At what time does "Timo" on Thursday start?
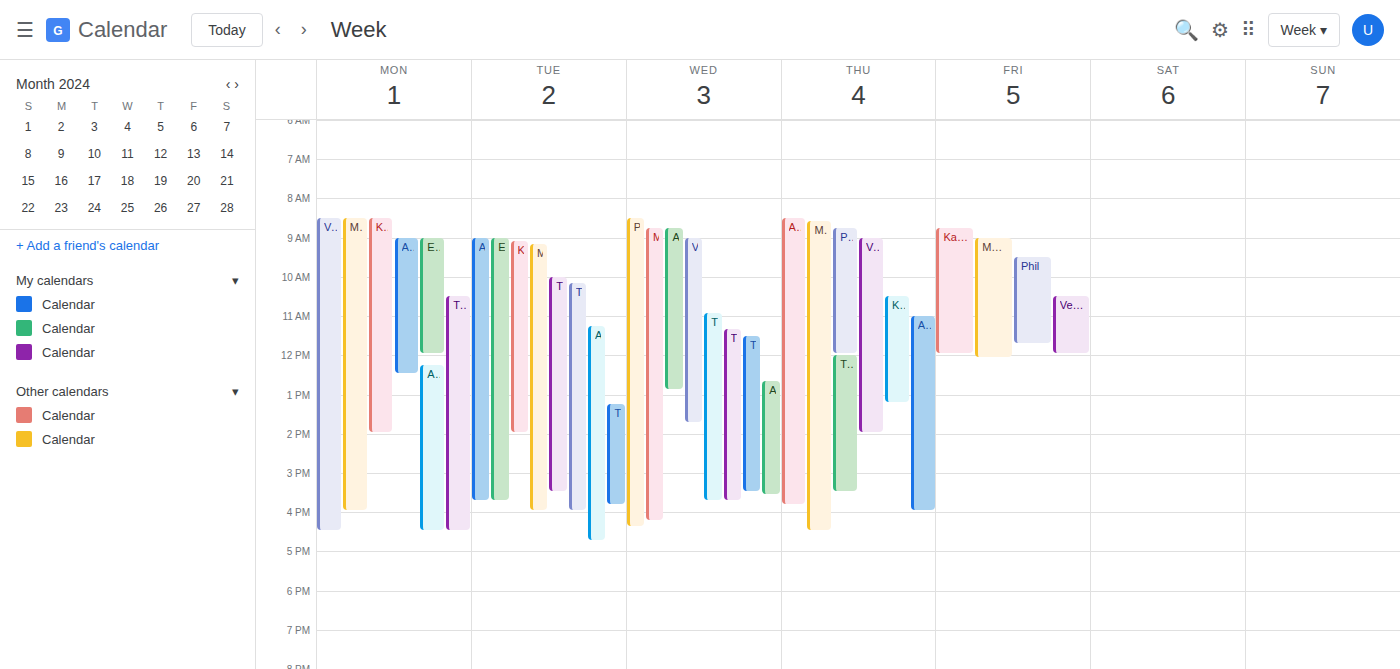
12:00 PM